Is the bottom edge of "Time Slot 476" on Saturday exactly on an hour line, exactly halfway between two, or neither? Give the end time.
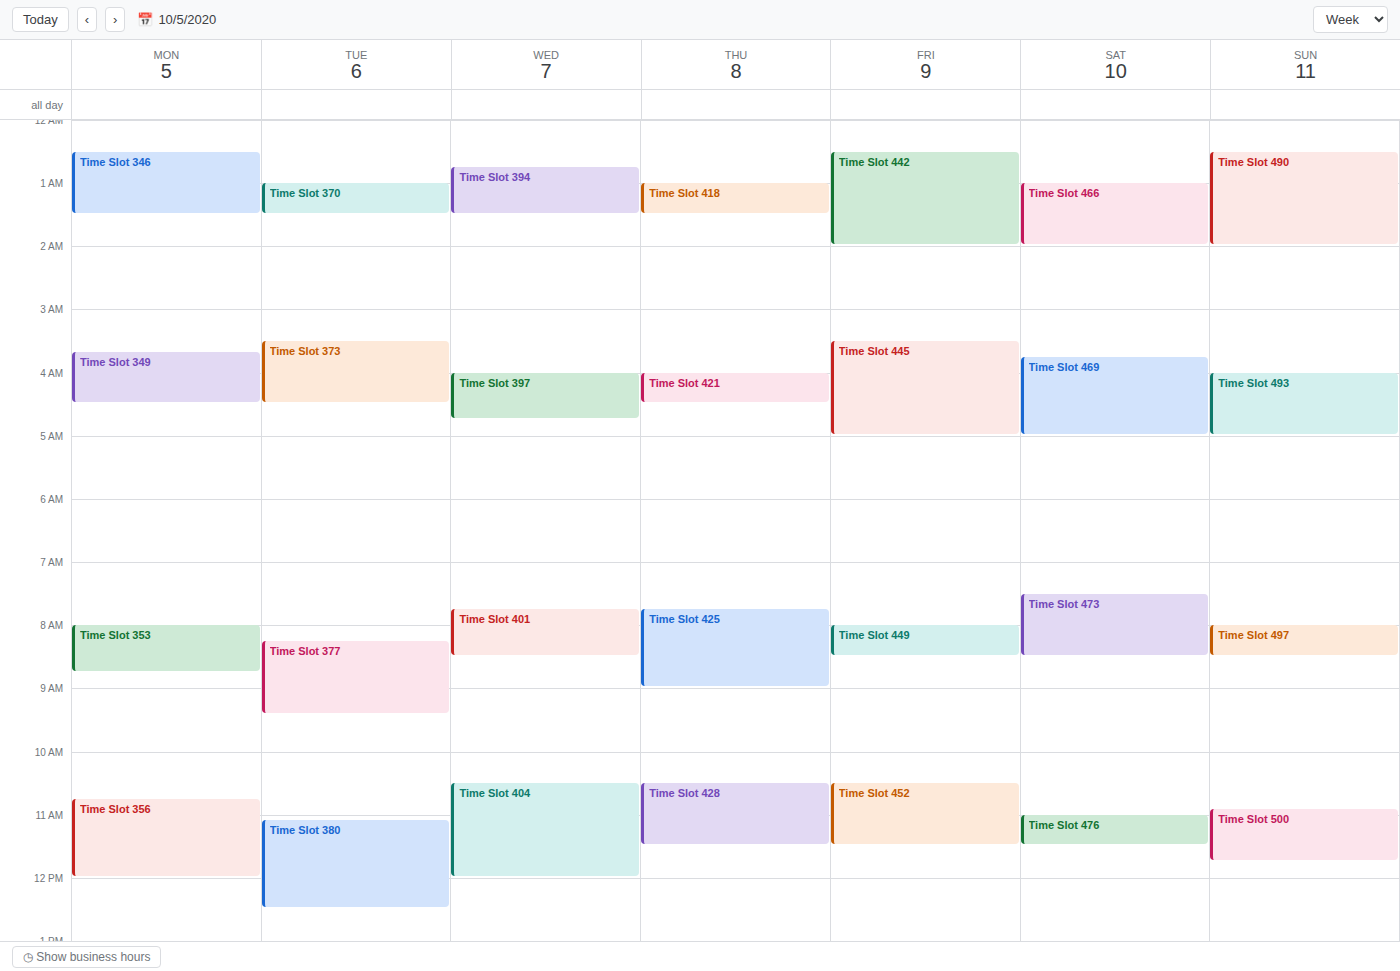
11:30 -- halfway between the 11:00 and 12:00 lines.